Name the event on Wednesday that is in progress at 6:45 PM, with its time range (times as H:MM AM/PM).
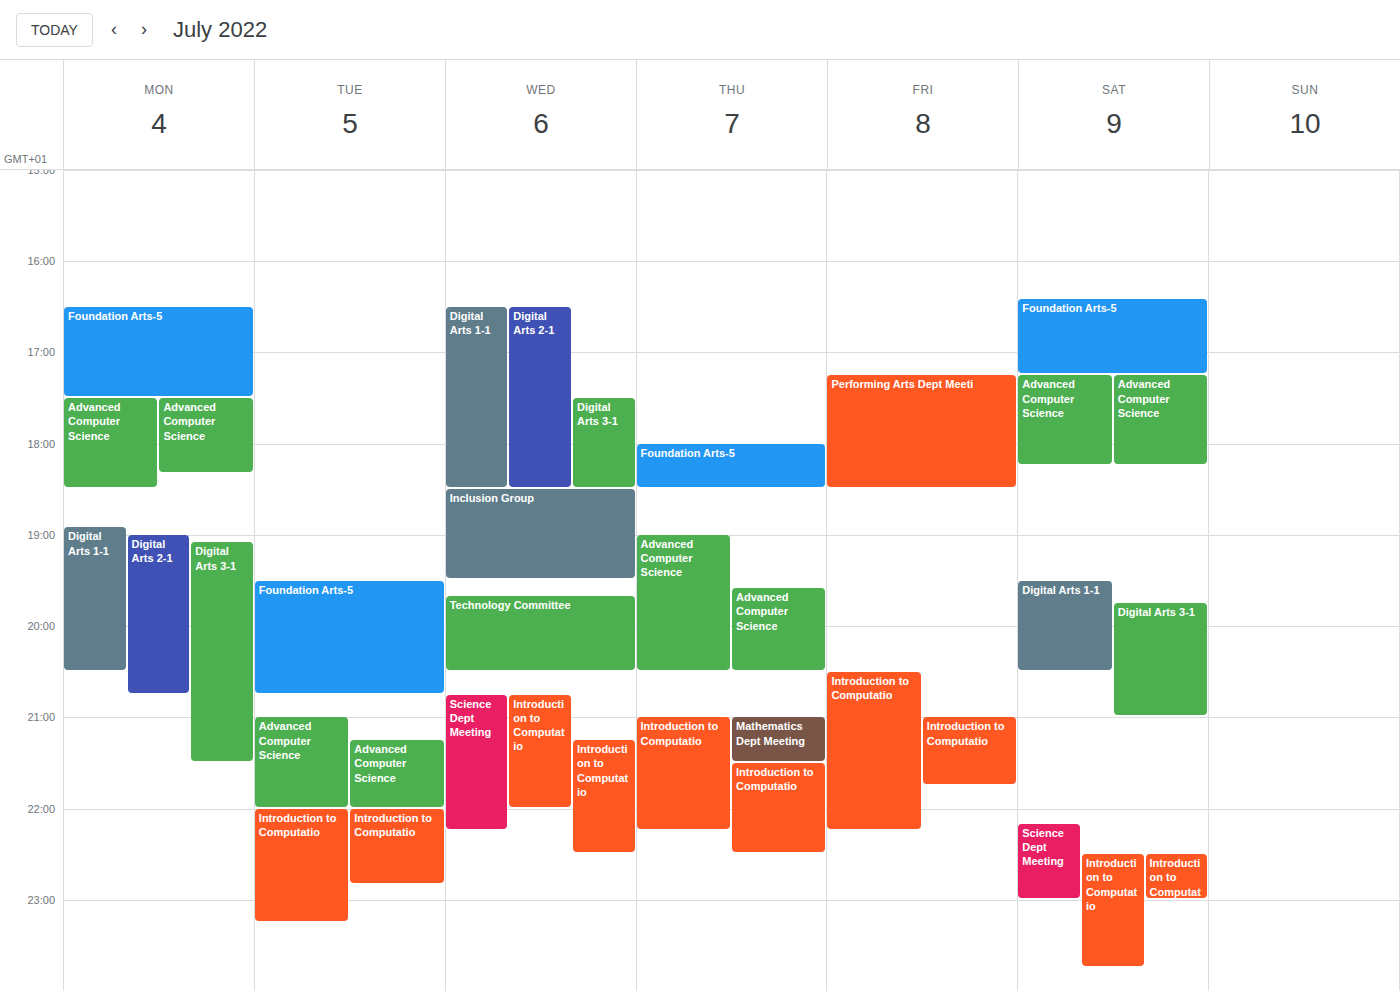
"Inclusion Group", 6:30 PM to 7:30 PM